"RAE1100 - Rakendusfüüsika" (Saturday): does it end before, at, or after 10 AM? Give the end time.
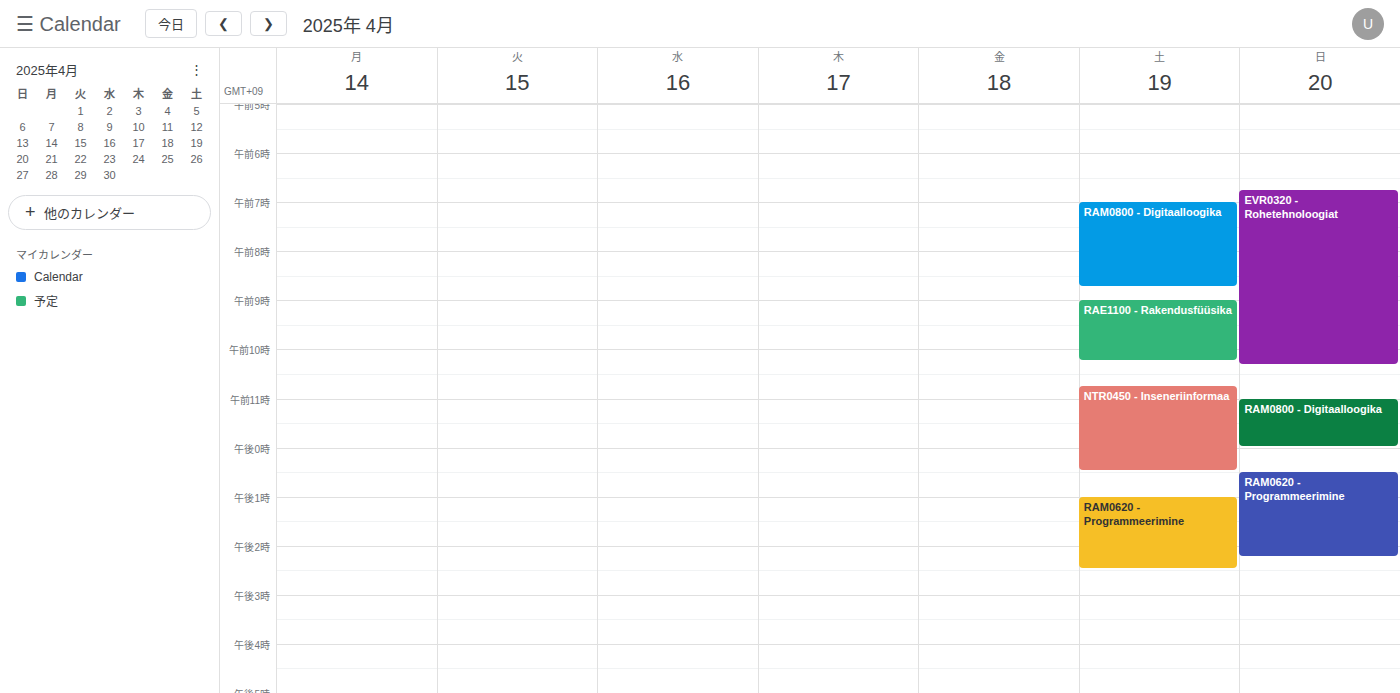
10:15 AM -- after 10 AM, 15 minutes below the 10 AM line.